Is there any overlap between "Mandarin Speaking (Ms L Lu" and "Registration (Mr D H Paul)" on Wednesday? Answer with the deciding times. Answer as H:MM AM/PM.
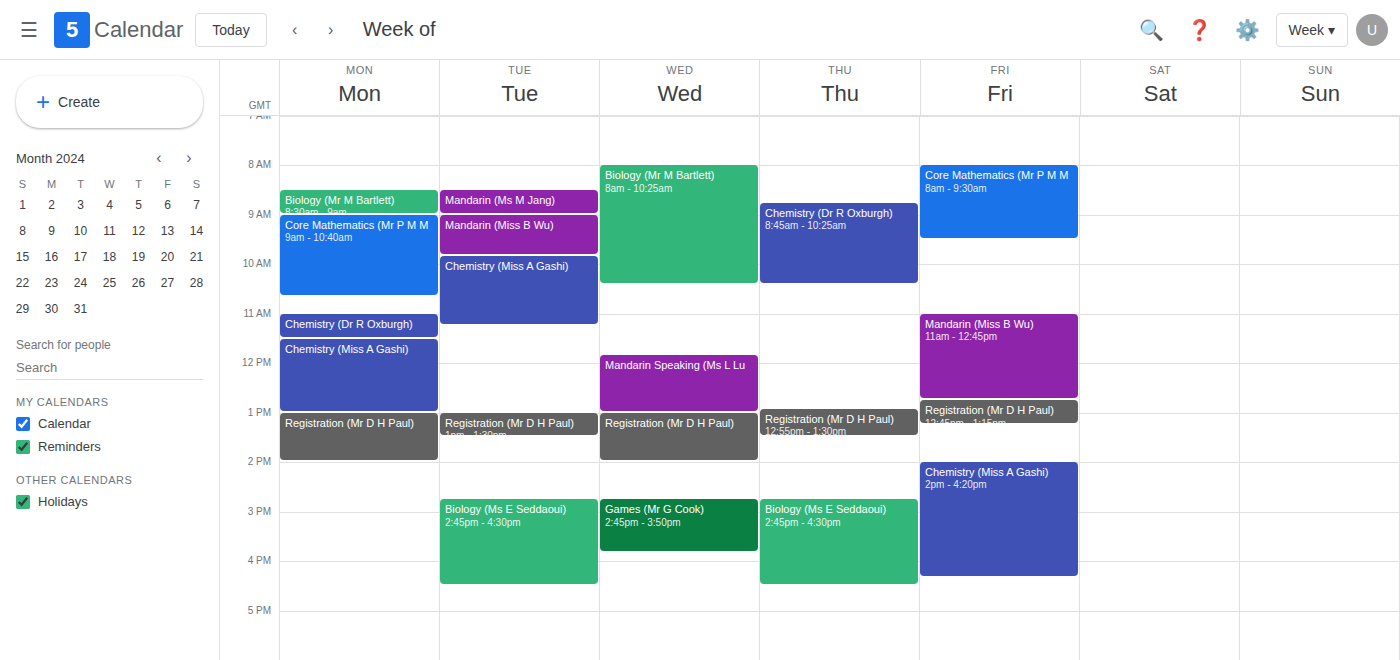
"Mandarin Speaking (Ms L Lu" ends at 1:00 PM, exactly when "Registration (Mr D H Paul)" starts -- they touch but do not overlap.